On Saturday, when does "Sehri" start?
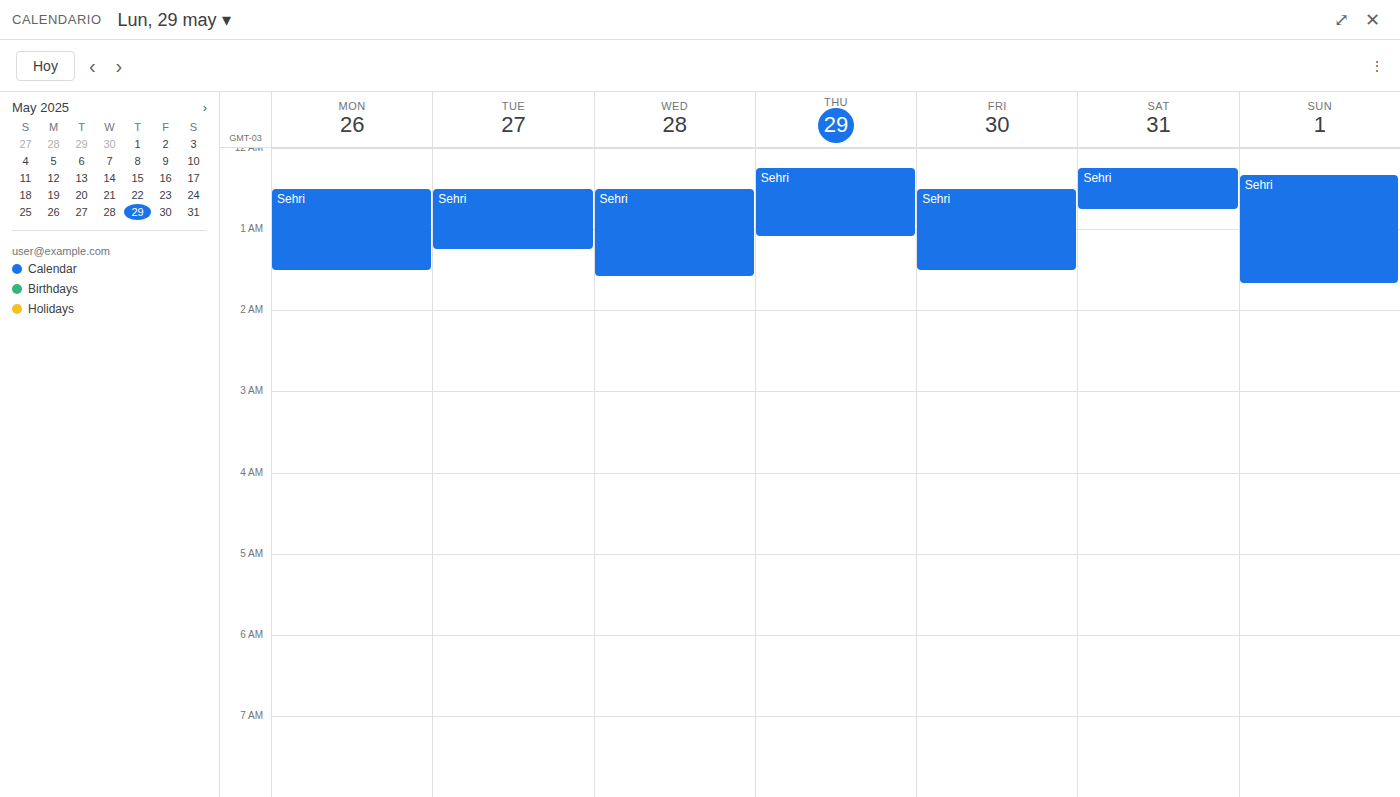
12:15 AM